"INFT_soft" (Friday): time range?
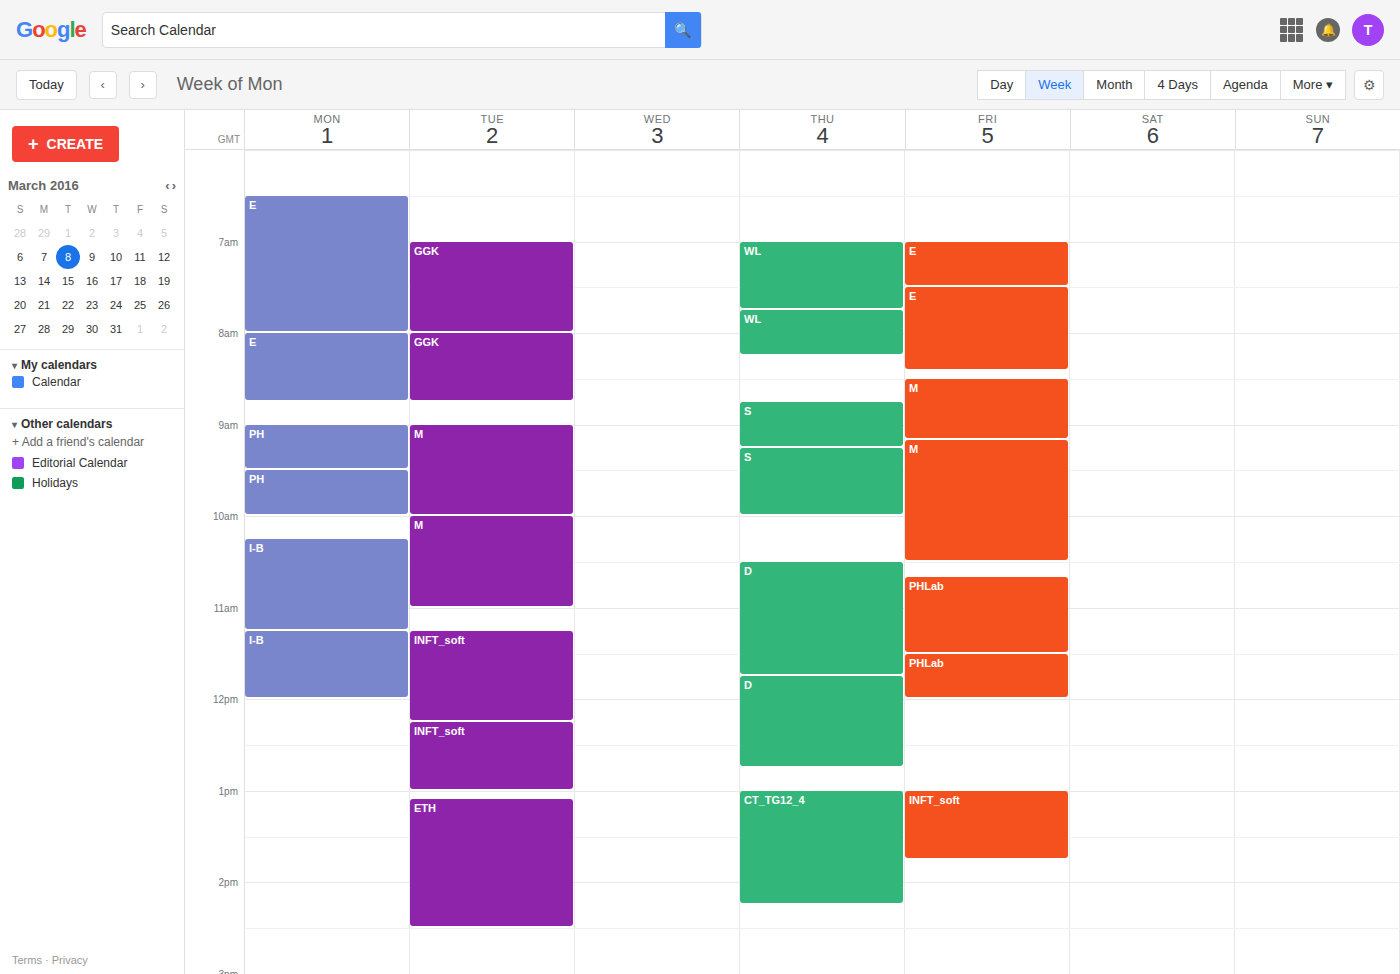
1:00 PM to 1:45 PM